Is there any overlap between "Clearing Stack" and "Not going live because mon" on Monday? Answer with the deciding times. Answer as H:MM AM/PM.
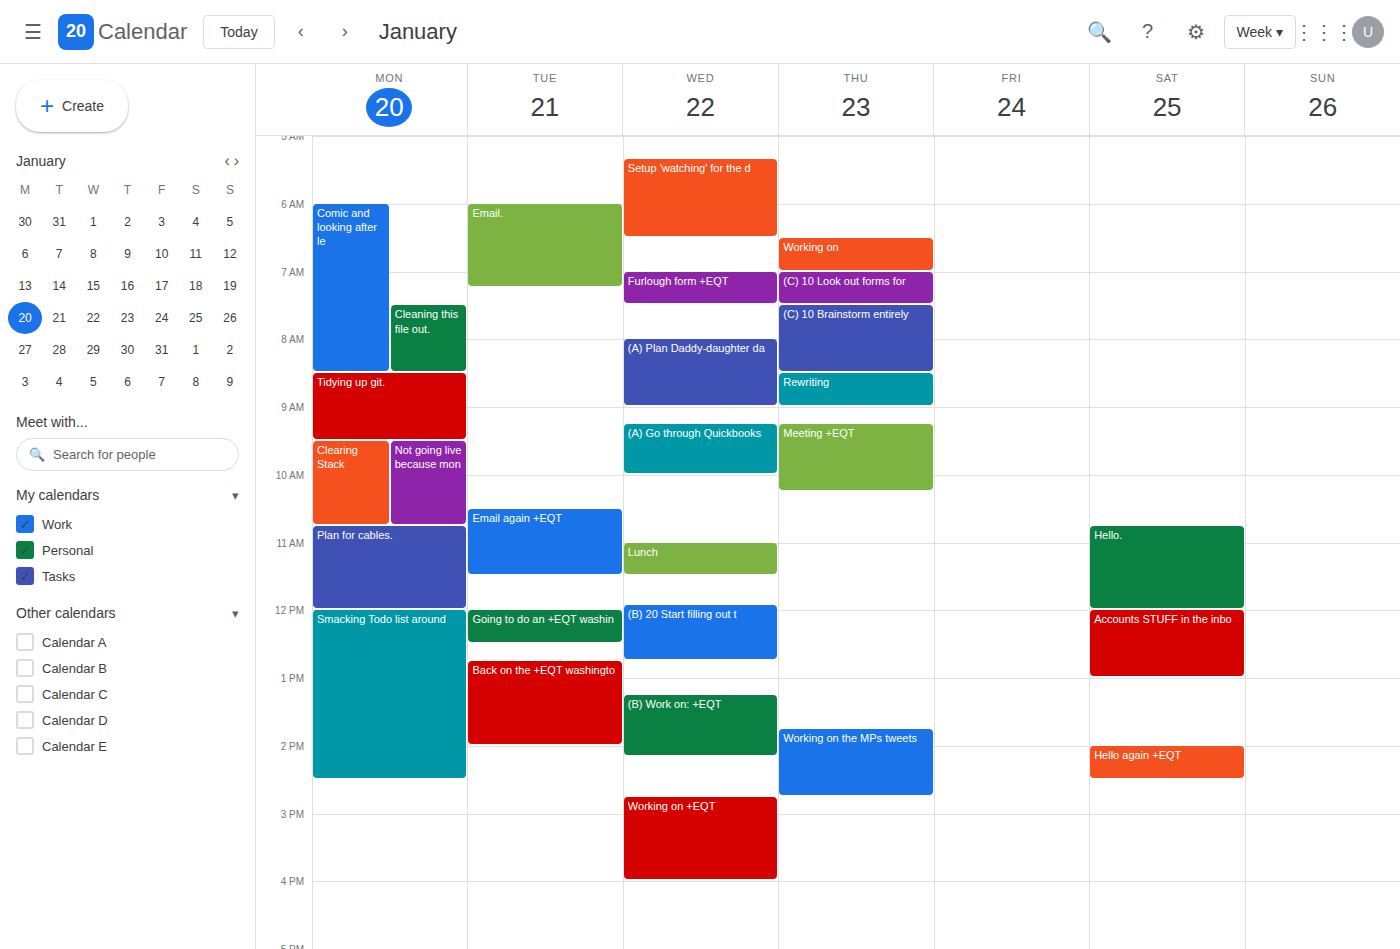
"Clearing Stack" runs 9:30 AM to 10:45 AM, inside "Not going live because mon" -- they overlap.